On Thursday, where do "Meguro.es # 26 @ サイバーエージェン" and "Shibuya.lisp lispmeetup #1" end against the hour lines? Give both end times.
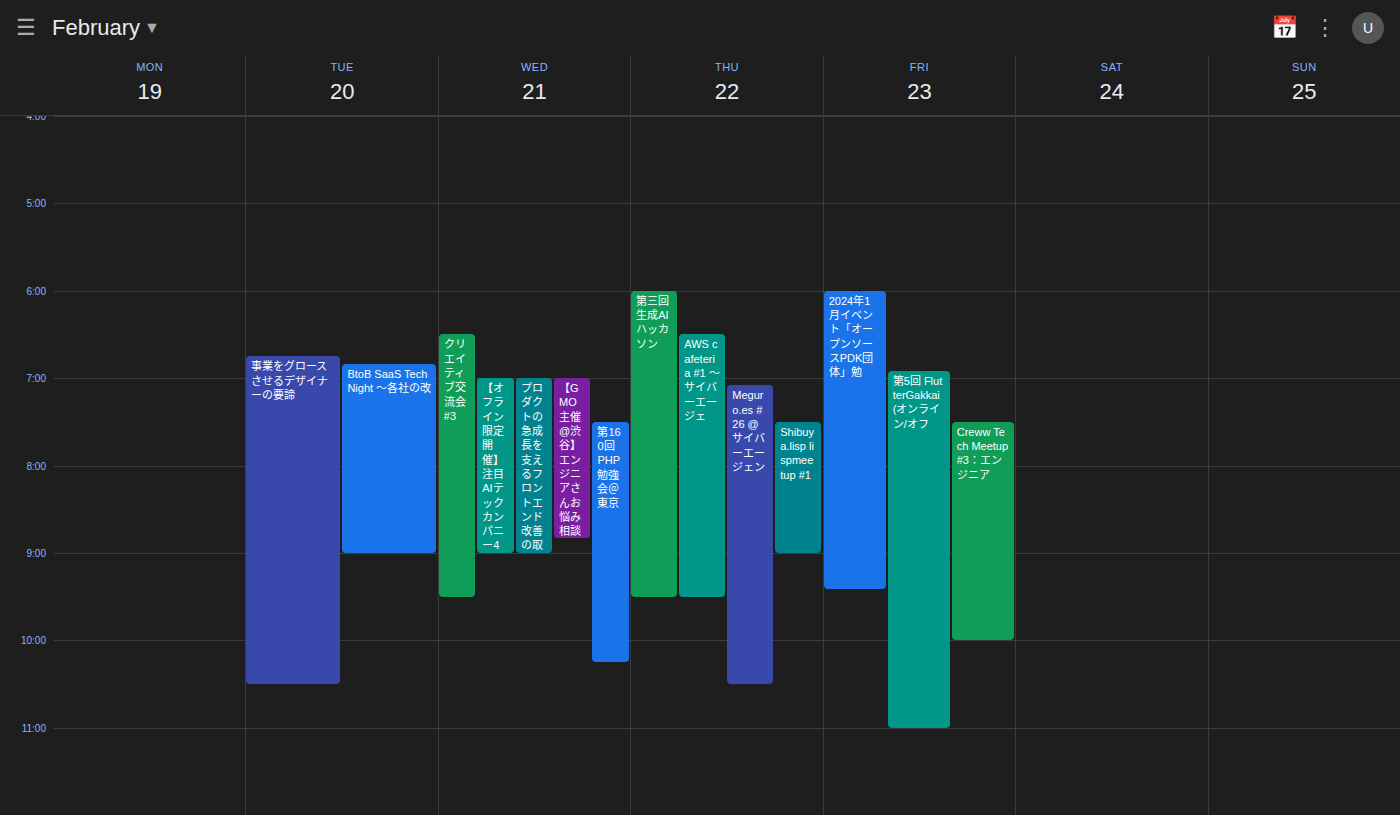
"Meguro.es # 26 @ サイバーエージェン": 10:30 PM, halfway between the 10 PM and 11 PM lines. "Shibuya.lisp lispmeetup #1": 9:00 PM, exactly on the 9 PM line.